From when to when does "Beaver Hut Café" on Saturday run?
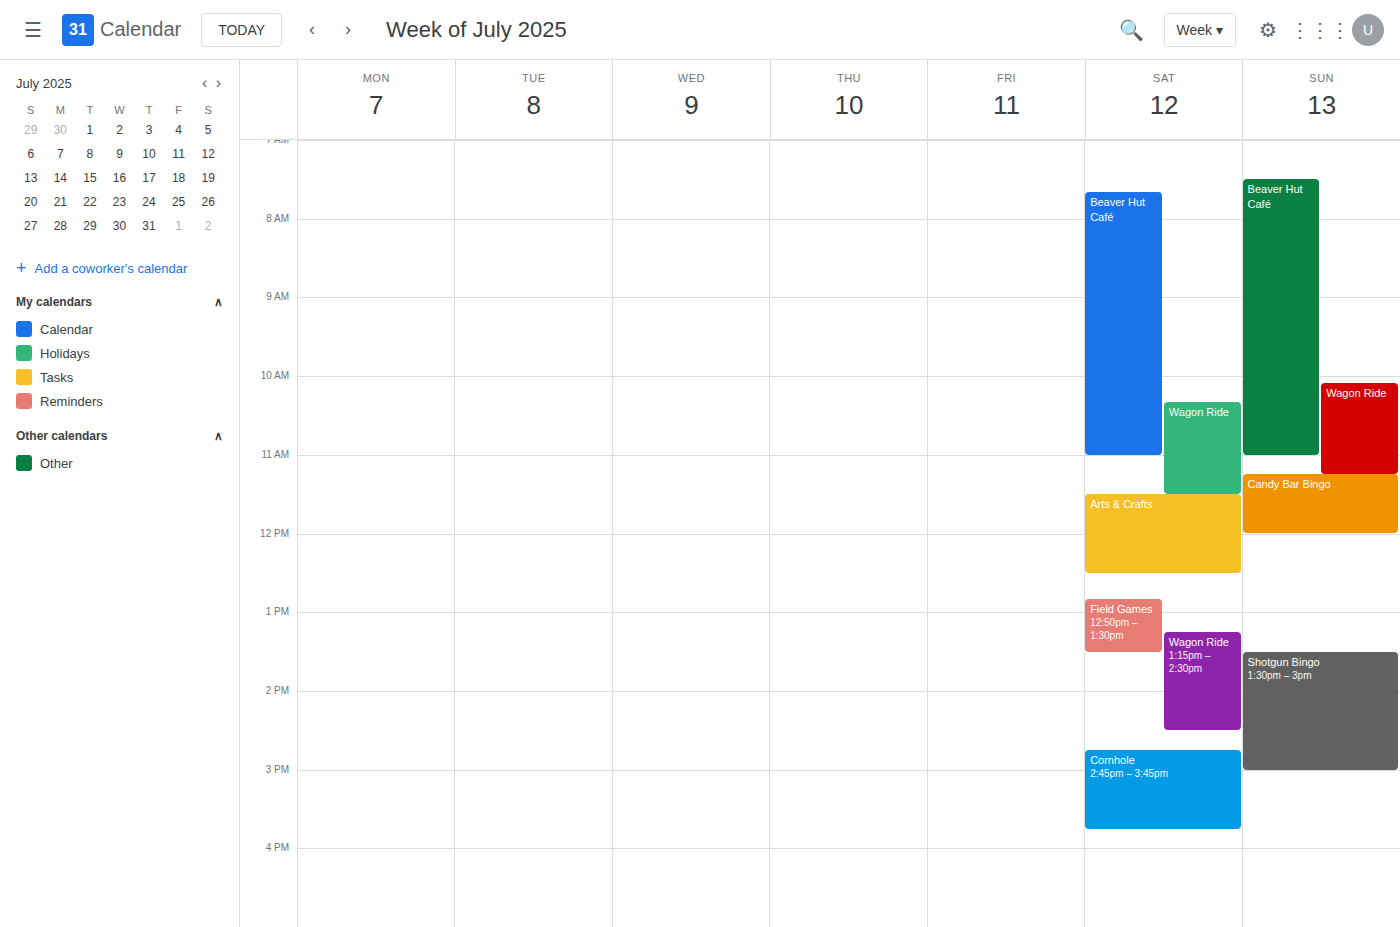
7:40 AM to 11:00 AM